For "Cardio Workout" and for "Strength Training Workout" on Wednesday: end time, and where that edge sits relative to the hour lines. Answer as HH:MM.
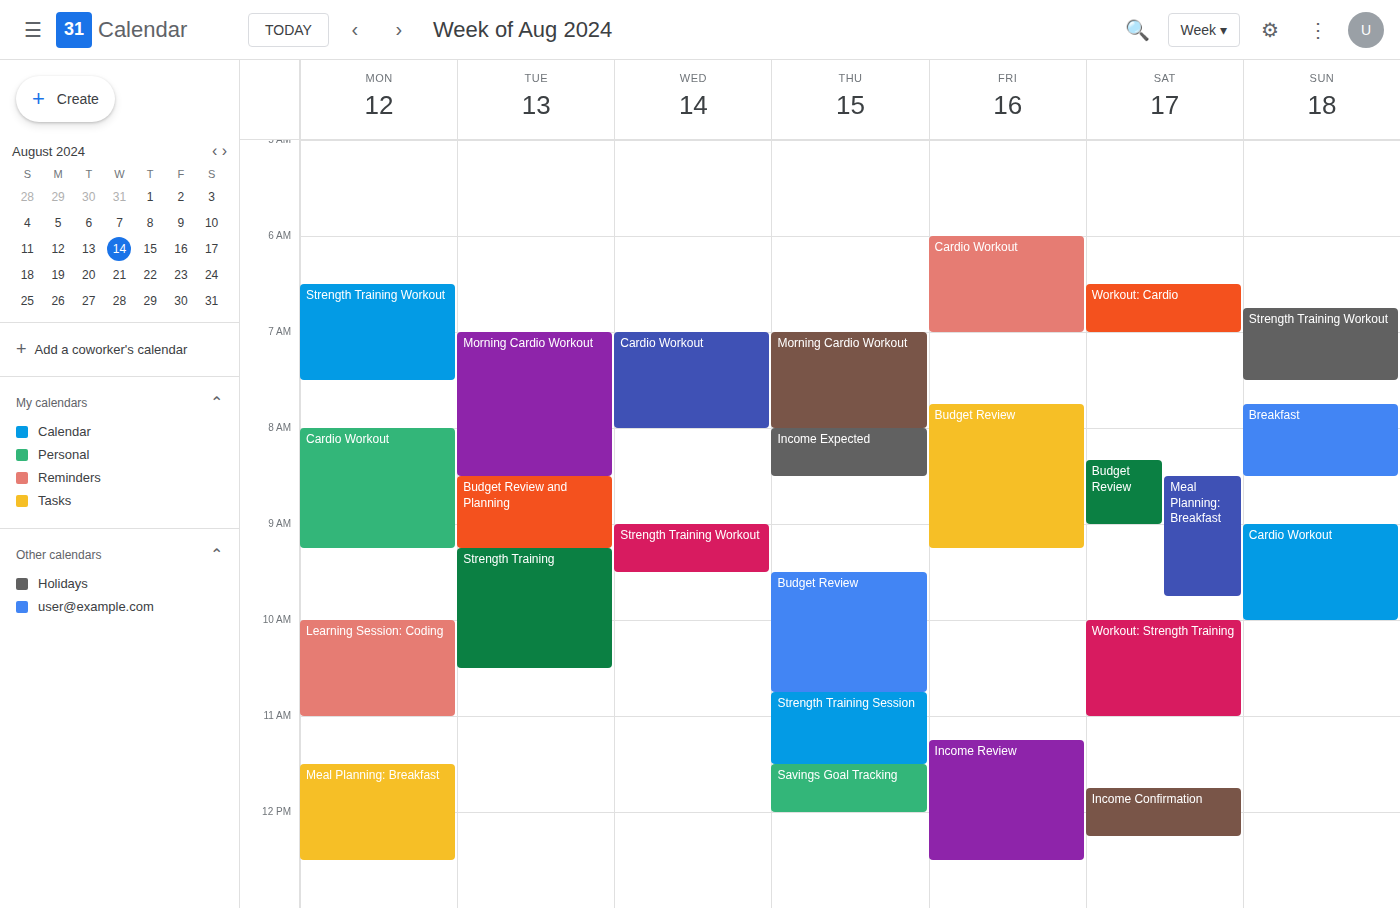
"Cardio Workout": 08:00, exactly on the 08:00 line. "Strength Training Workout": 09:30, halfway between the 09:00 and 10:00 lines.